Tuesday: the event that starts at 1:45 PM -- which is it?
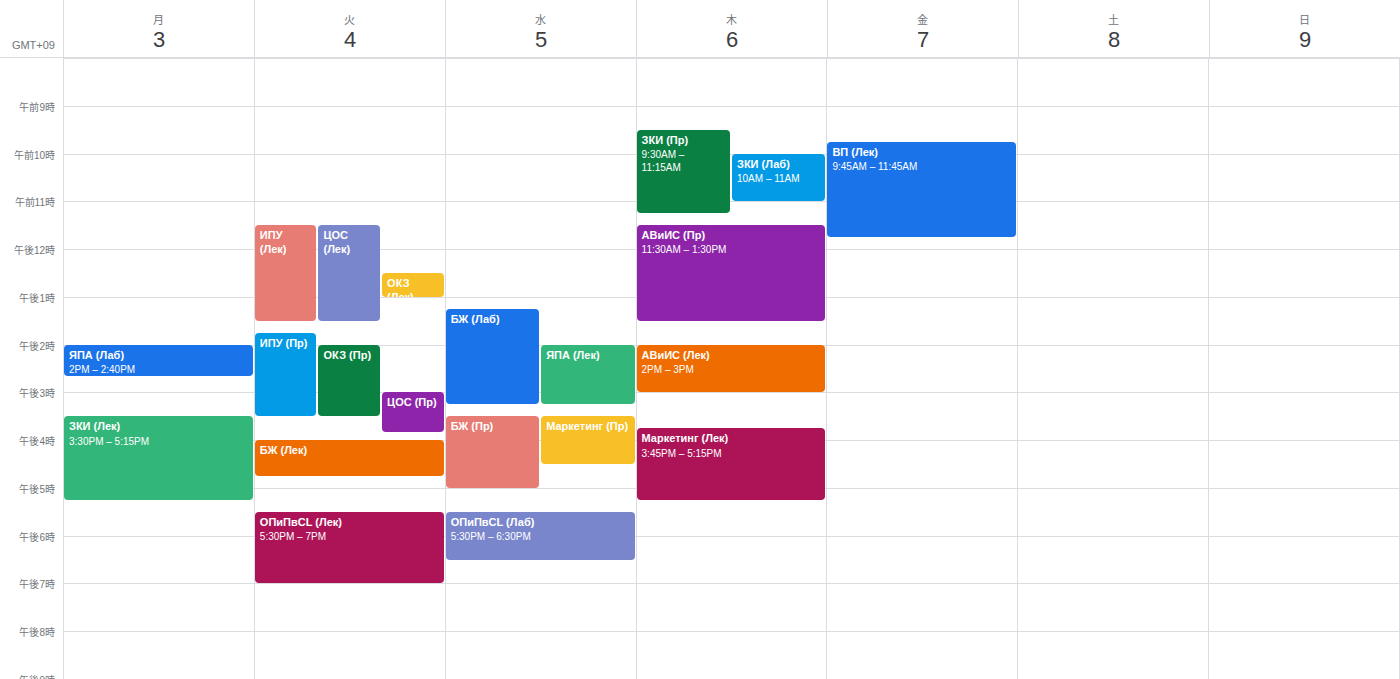
"ИПУ (Пр)"